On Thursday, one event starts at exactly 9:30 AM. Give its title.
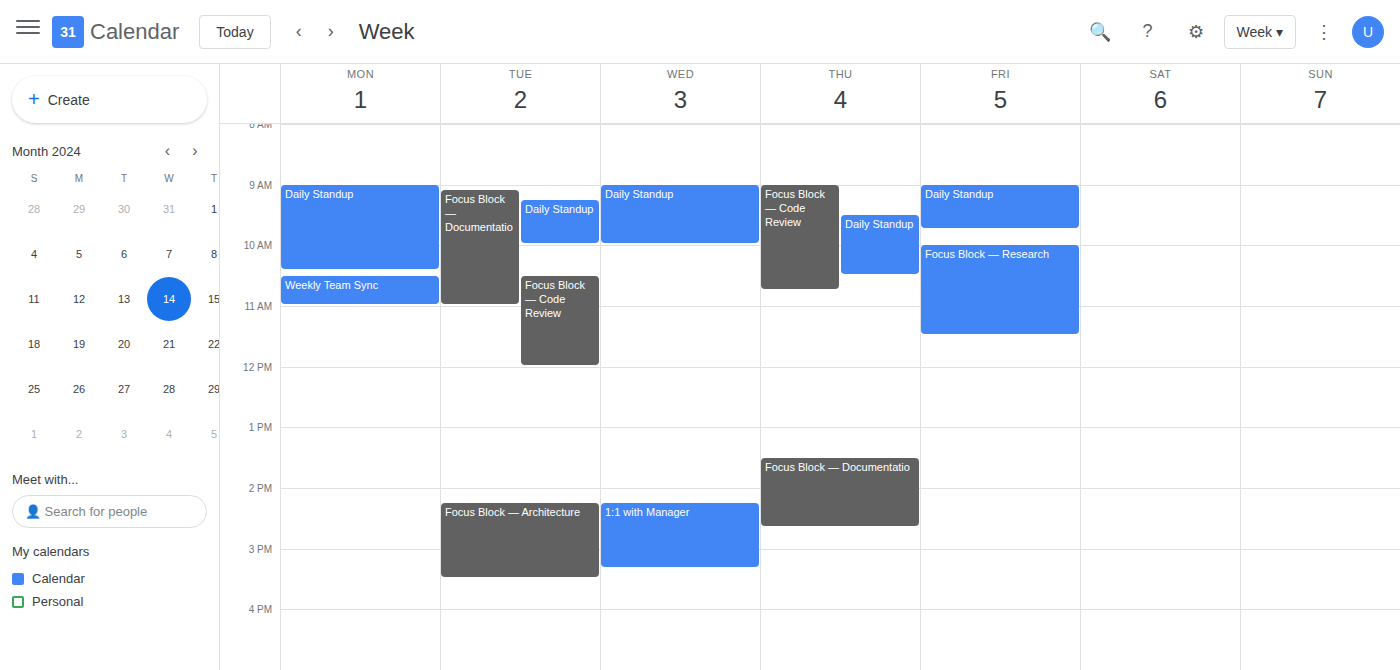
"Daily Standup"